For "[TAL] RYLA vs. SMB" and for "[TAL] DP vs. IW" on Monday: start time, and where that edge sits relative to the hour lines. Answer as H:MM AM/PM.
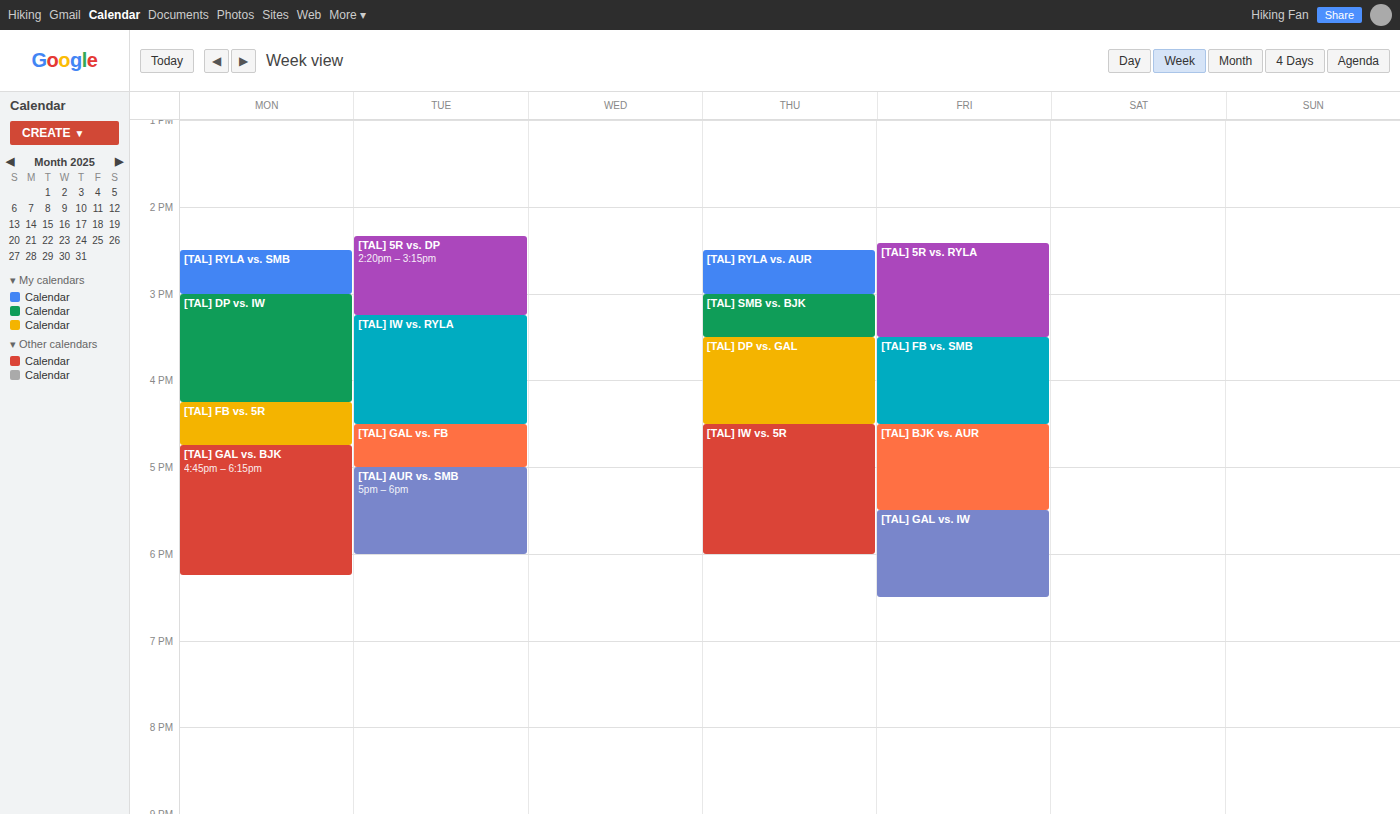
"[TAL] RYLA vs. SMB": 2:30 PM, halfway between the 2 PM and 3 PM lines. "[TAL] DP vs. IW": 3:00 PM, exactly on the 3 PM line.